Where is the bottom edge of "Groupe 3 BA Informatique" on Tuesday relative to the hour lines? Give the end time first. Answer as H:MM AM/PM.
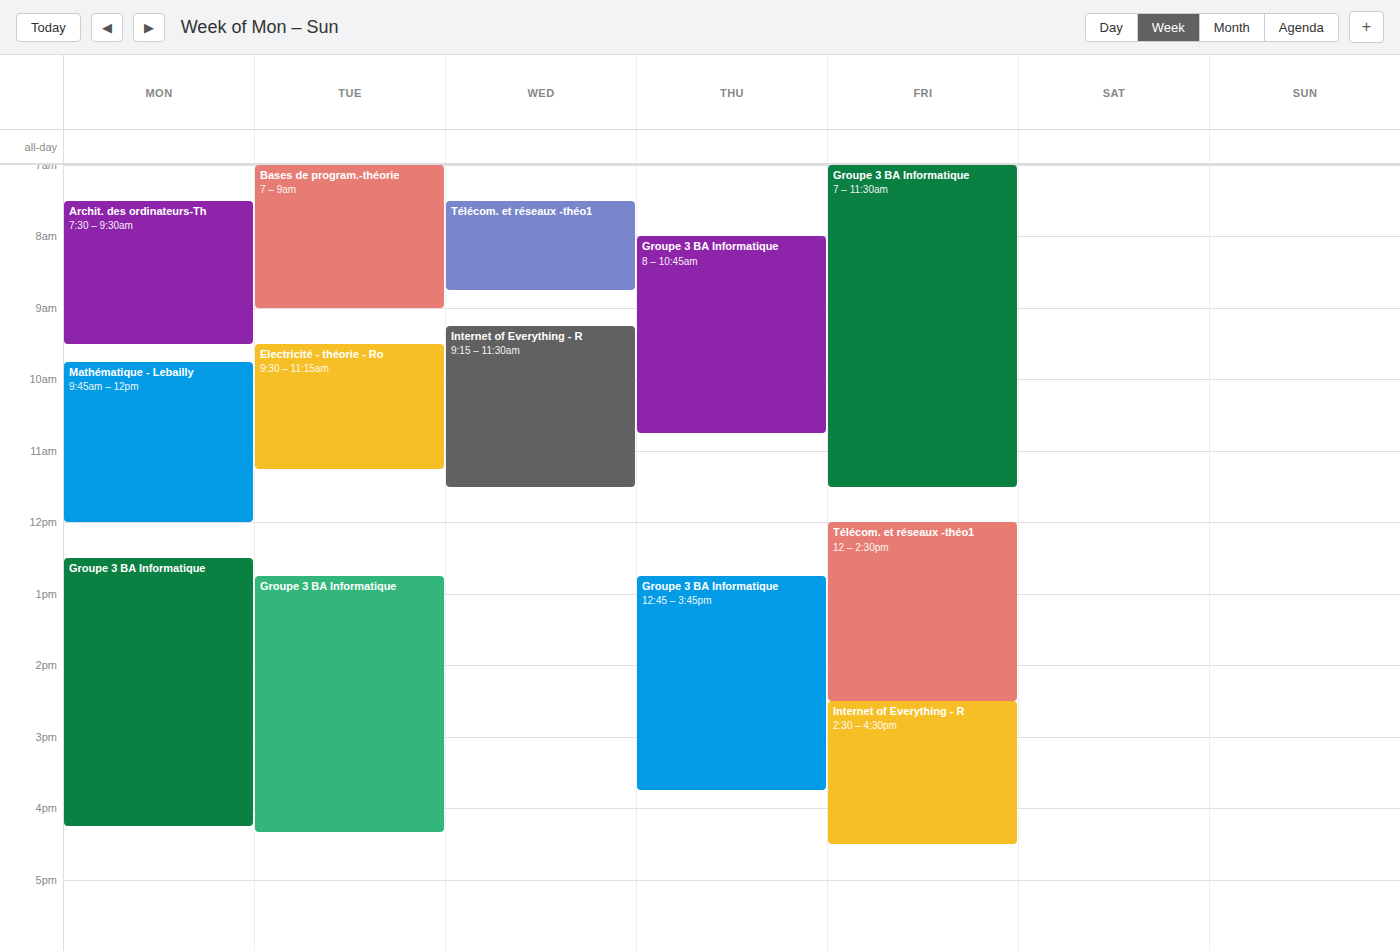
4:20 PM -- neither: 20 minutes below the 4 PM line and 40 minutes above the 5 PM line.